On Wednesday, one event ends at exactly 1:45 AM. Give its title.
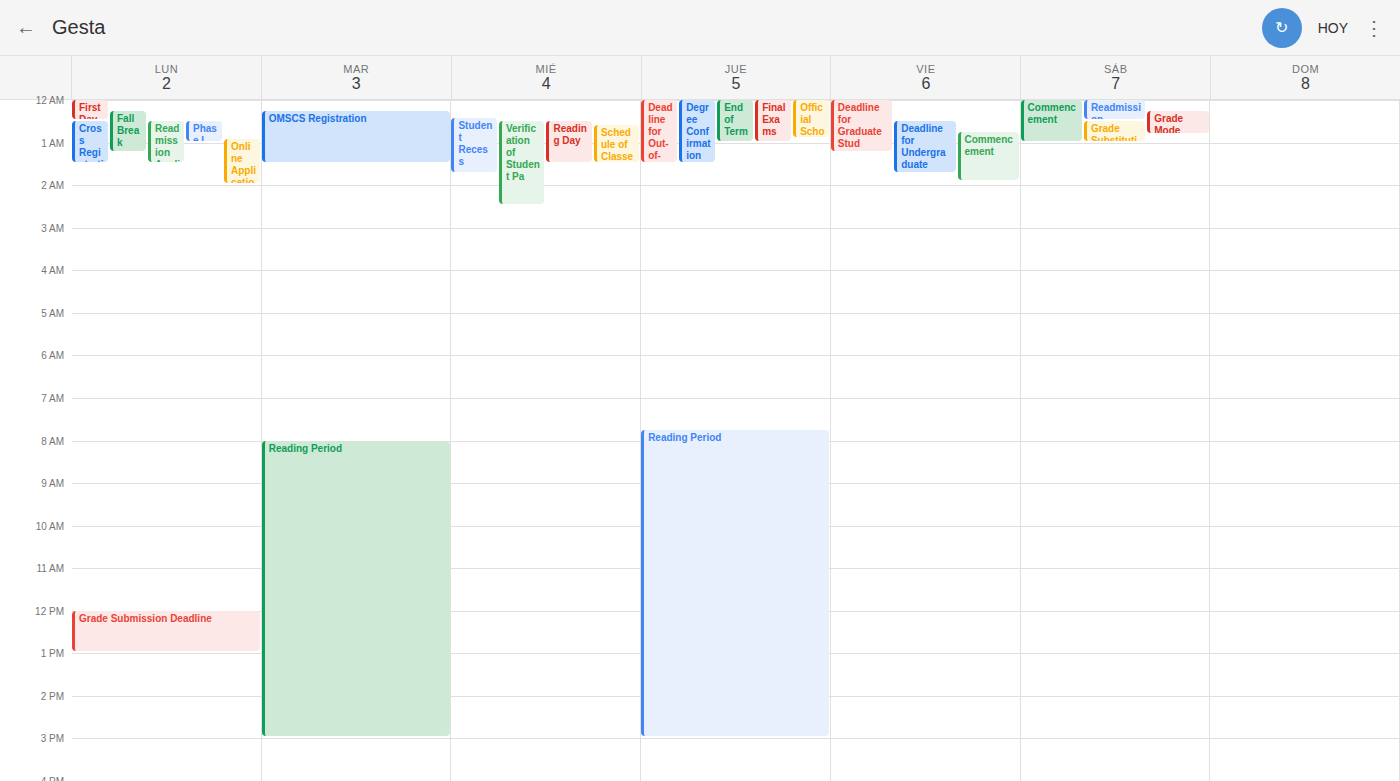
"Student Recess"